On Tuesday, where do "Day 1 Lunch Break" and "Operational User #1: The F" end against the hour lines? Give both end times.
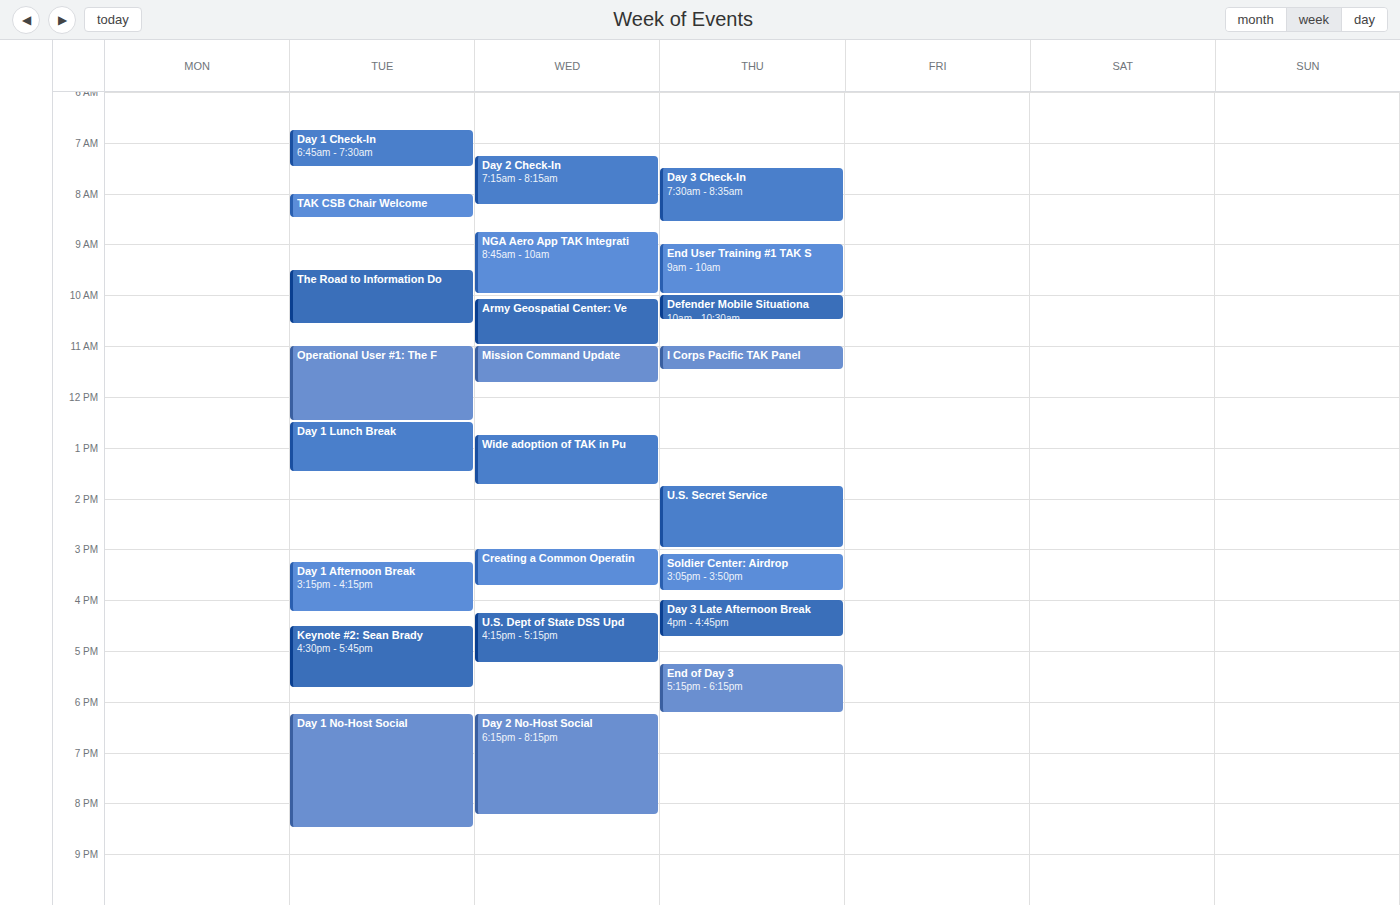
"Day 1 Lunch Break": 1:30 PM, halfway between the 1 PM and 2 PM lines. "Operational User #1: The F": 12:30 PM, halfway between the 12 PM and 1 PM lines.